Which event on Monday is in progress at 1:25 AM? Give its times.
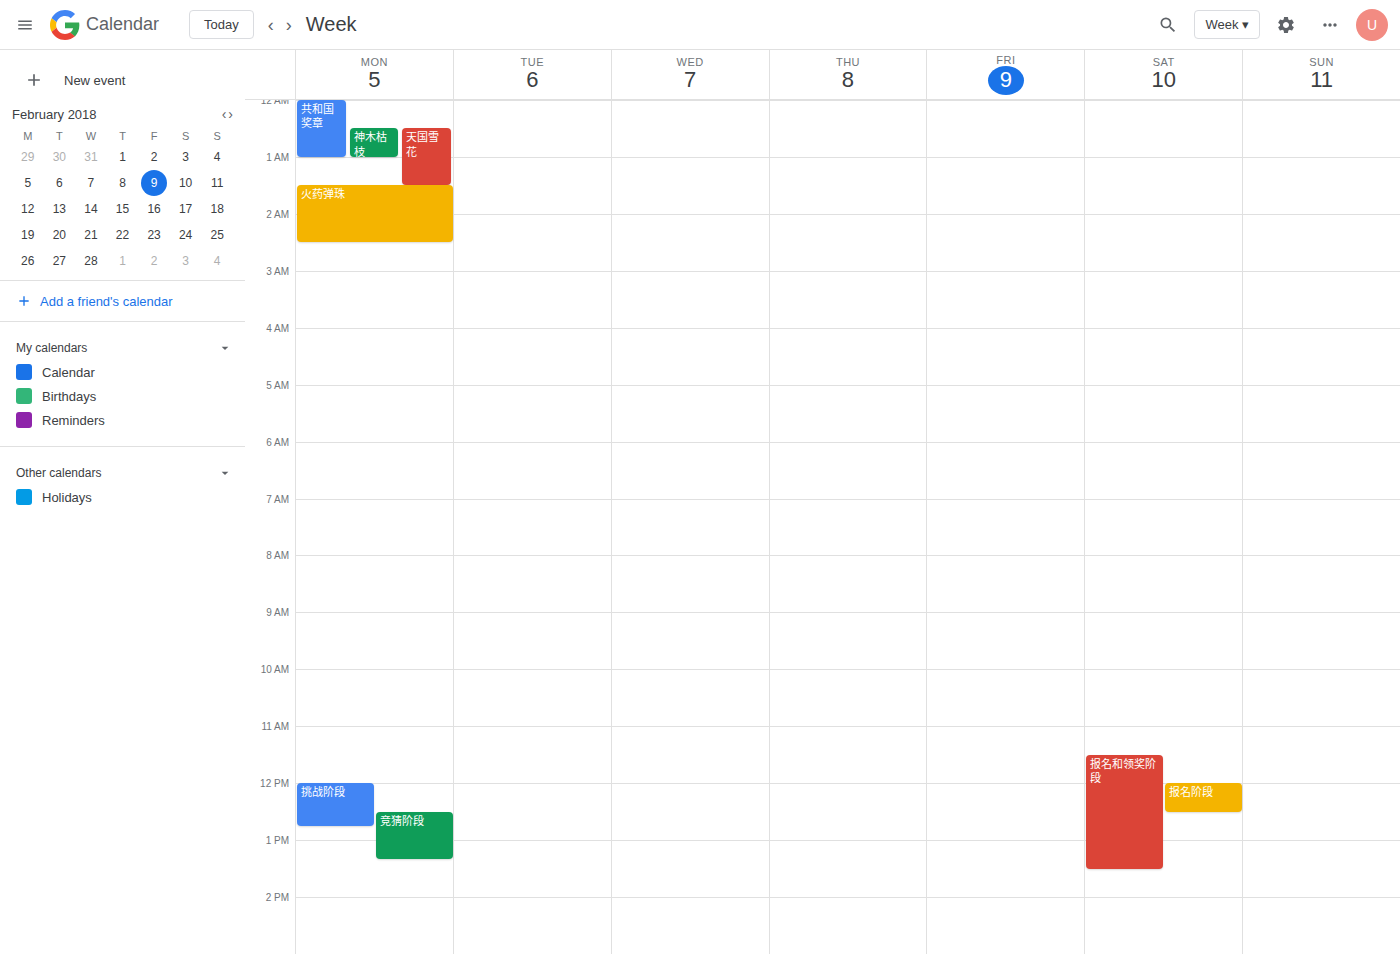
"天国雪花", 12:30 AM to 1:30 AM